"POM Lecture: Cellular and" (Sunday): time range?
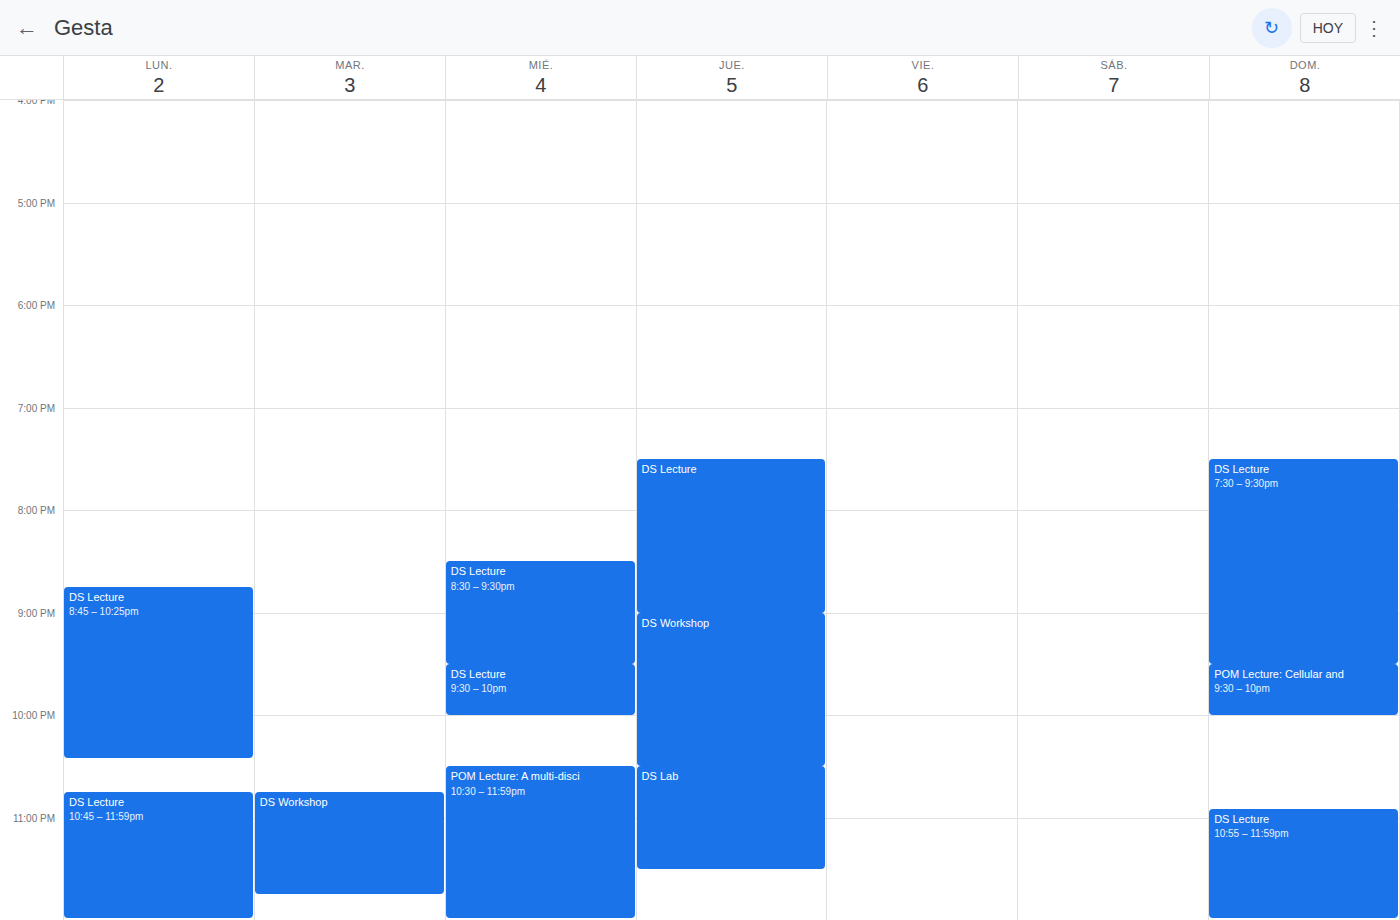
9:30 PM to 10:00 PM